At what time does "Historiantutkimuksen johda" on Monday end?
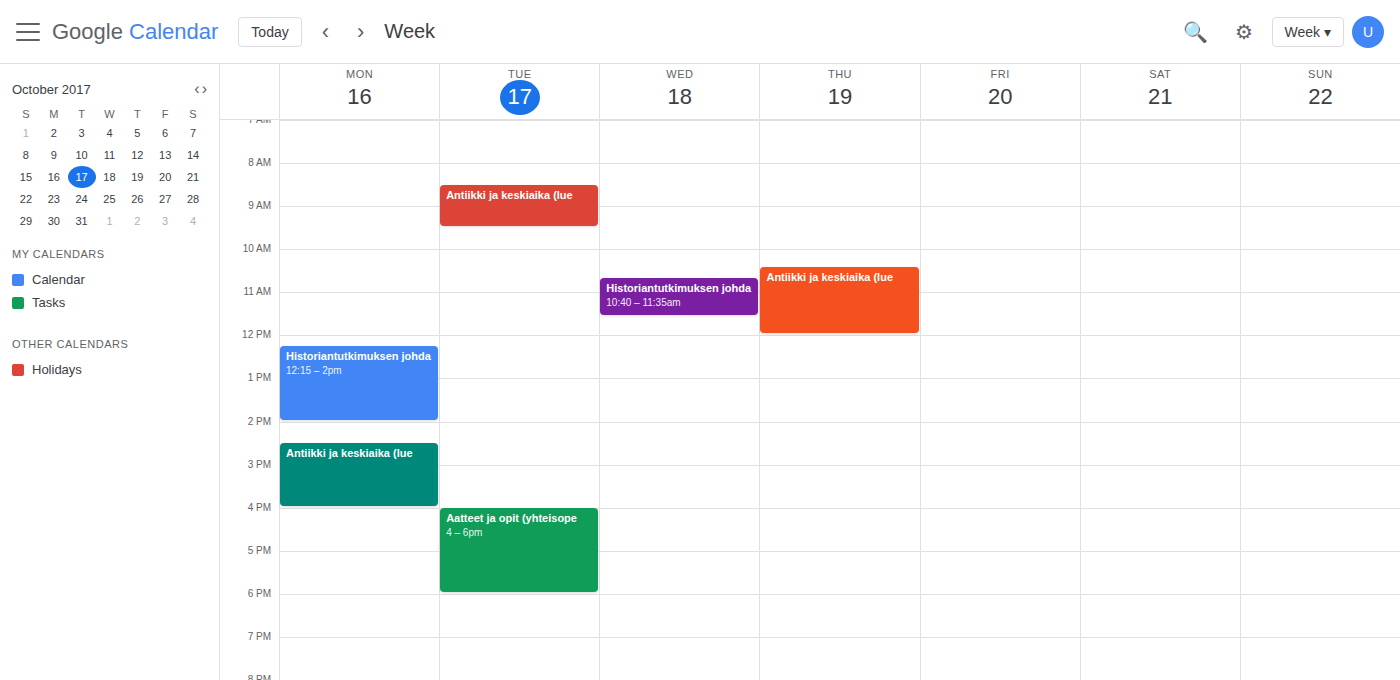
2:00 PM